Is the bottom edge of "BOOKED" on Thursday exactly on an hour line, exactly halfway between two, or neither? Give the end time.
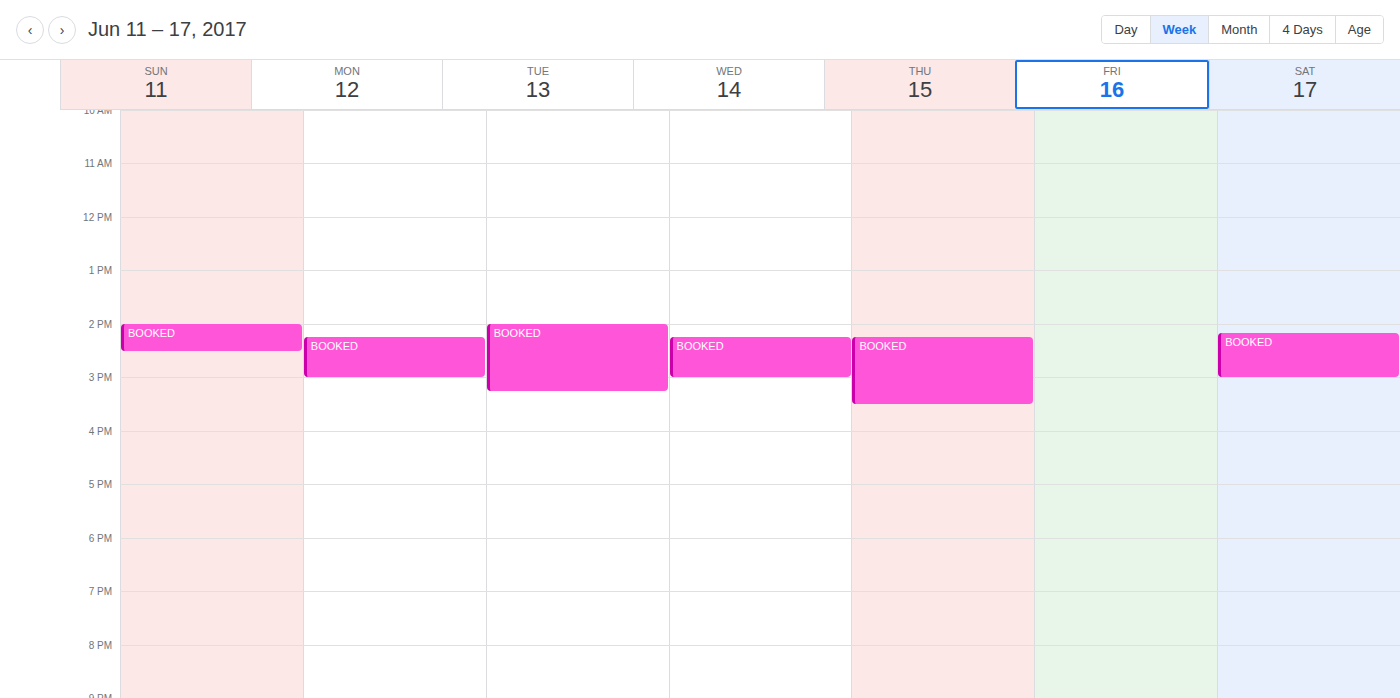
3:30 PM -- halfway between the 3 PM and 4 PM lines.